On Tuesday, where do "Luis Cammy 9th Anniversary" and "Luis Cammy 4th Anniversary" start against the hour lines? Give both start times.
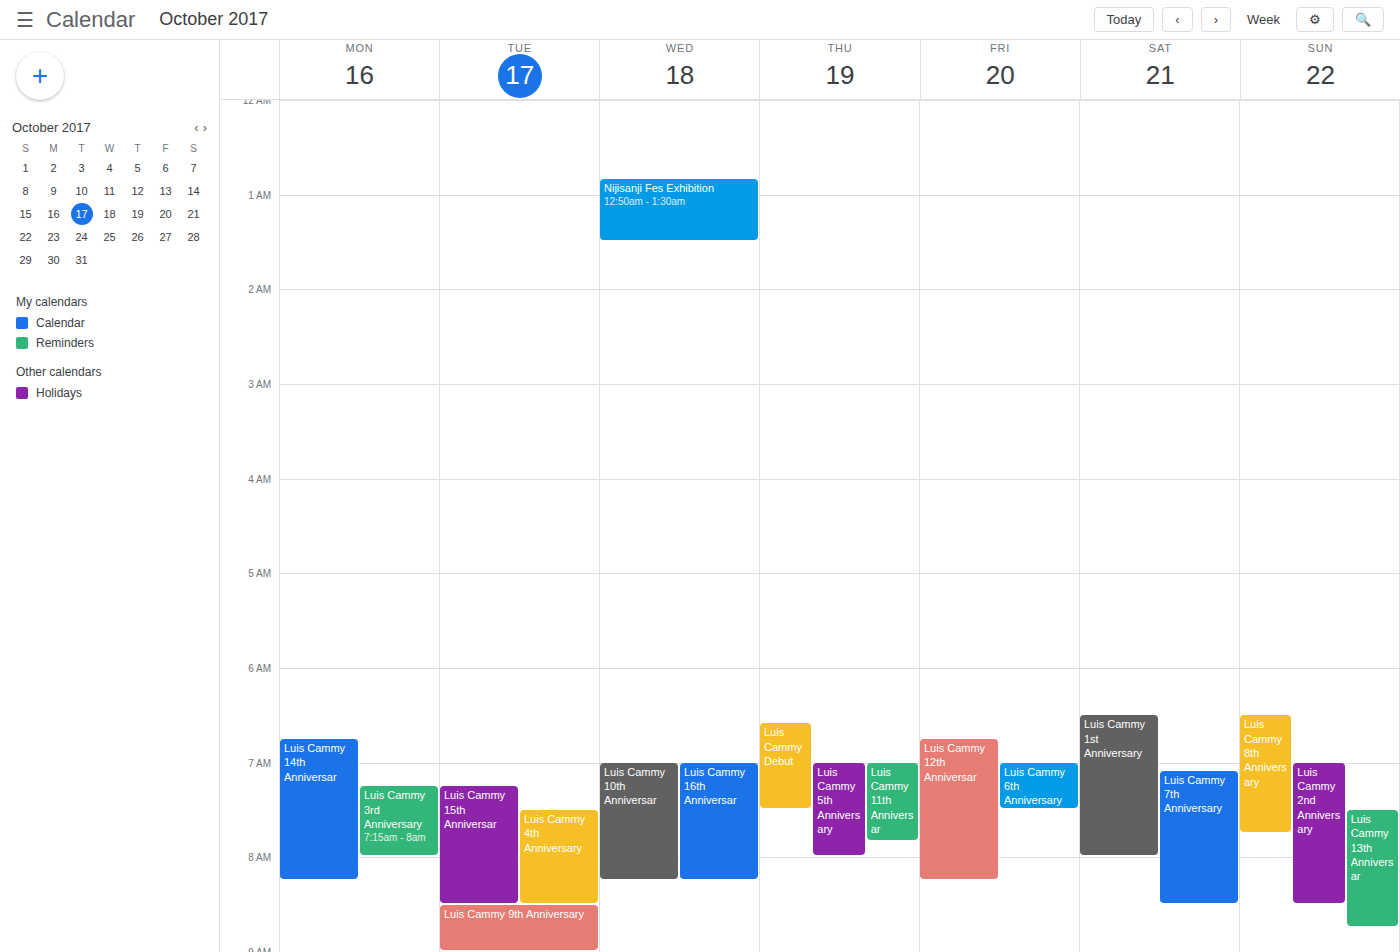
"Luis Cammy 9th Anniversary": 8:30 AM, halfway between the 8 AM and 9 AM lines. "Luis Cammy 4th Anniversary": 7:30 AM, halfway between the 7 AM and 8 AM lines.